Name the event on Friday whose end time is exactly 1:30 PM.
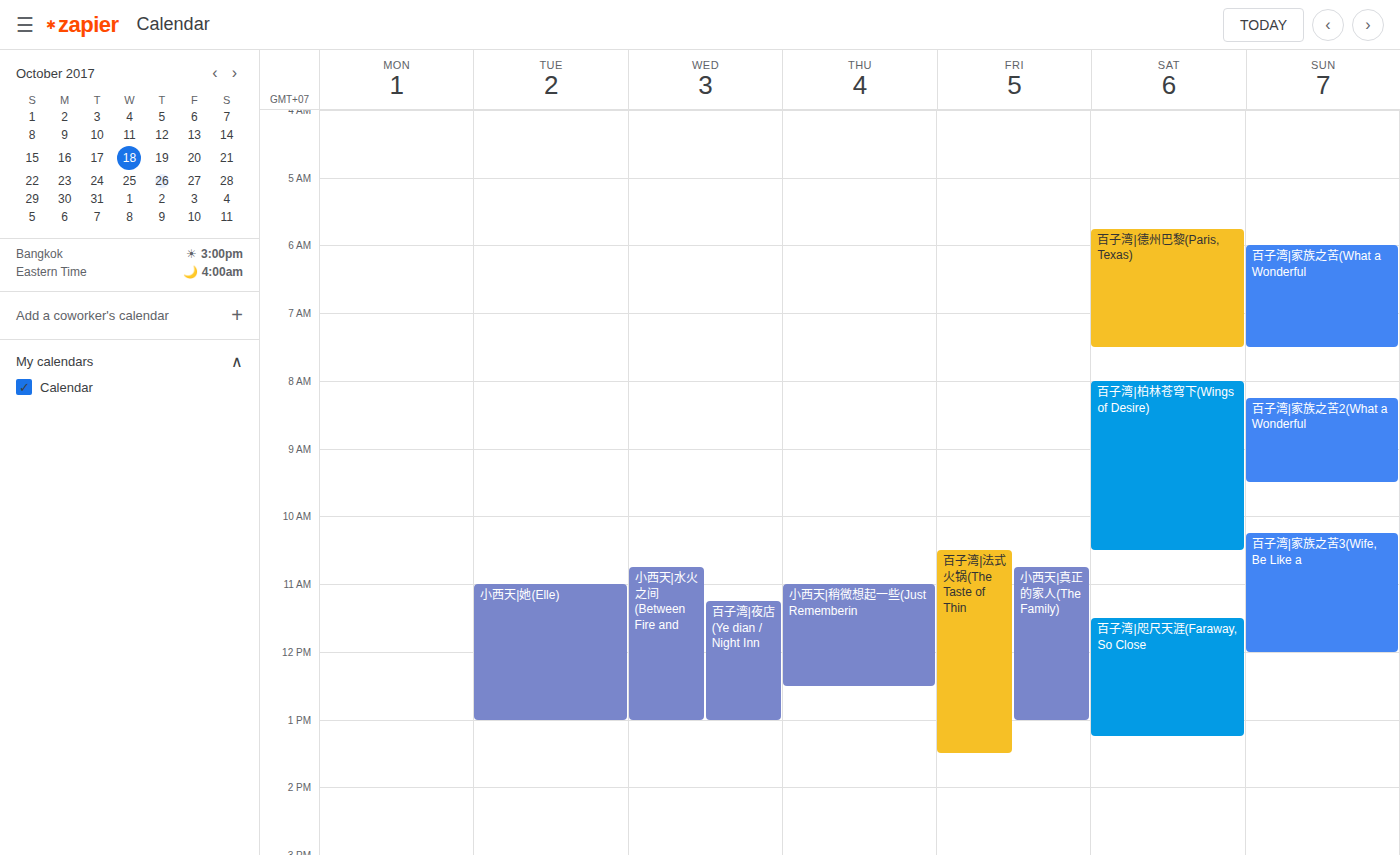
"百子湾|法式火锅(The Taste of Thin"